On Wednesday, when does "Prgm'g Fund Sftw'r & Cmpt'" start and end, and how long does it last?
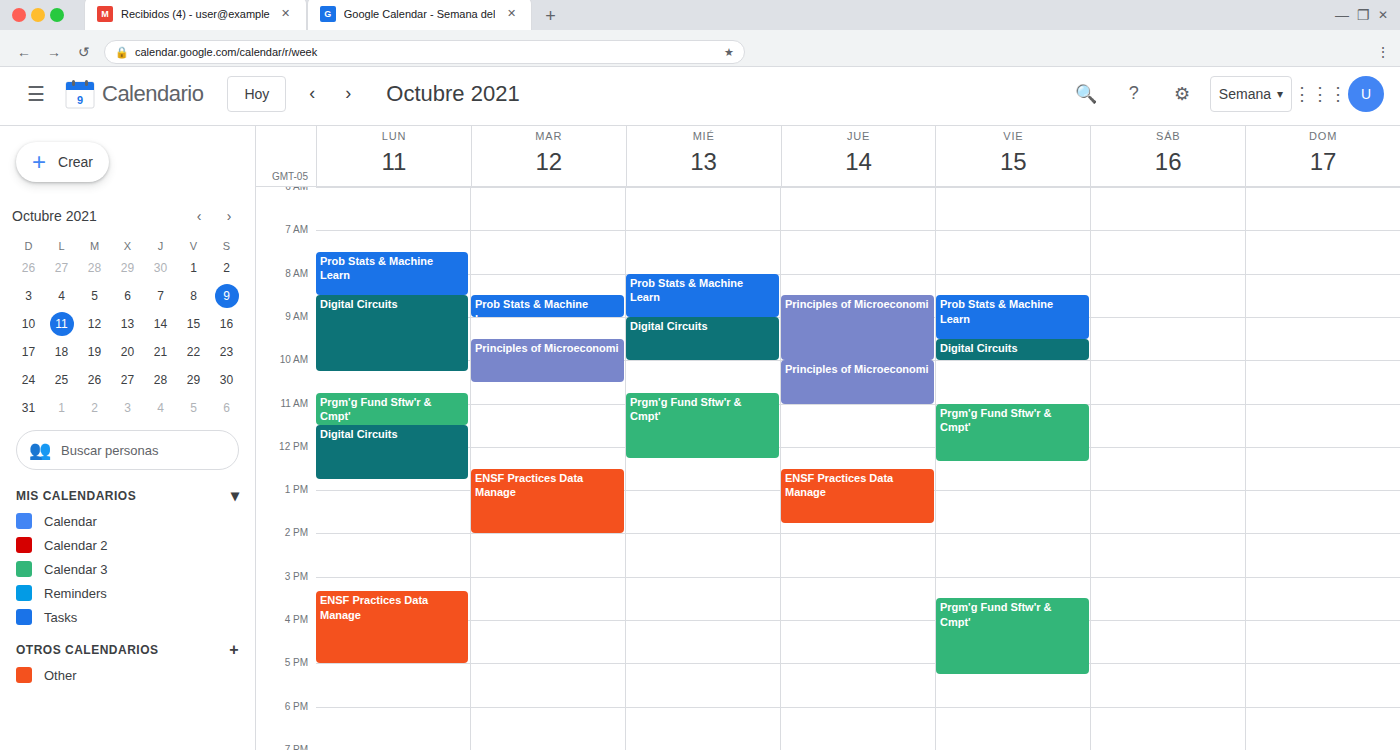
10:45 AM to 12:15 PM, 1 hour 30 minutes